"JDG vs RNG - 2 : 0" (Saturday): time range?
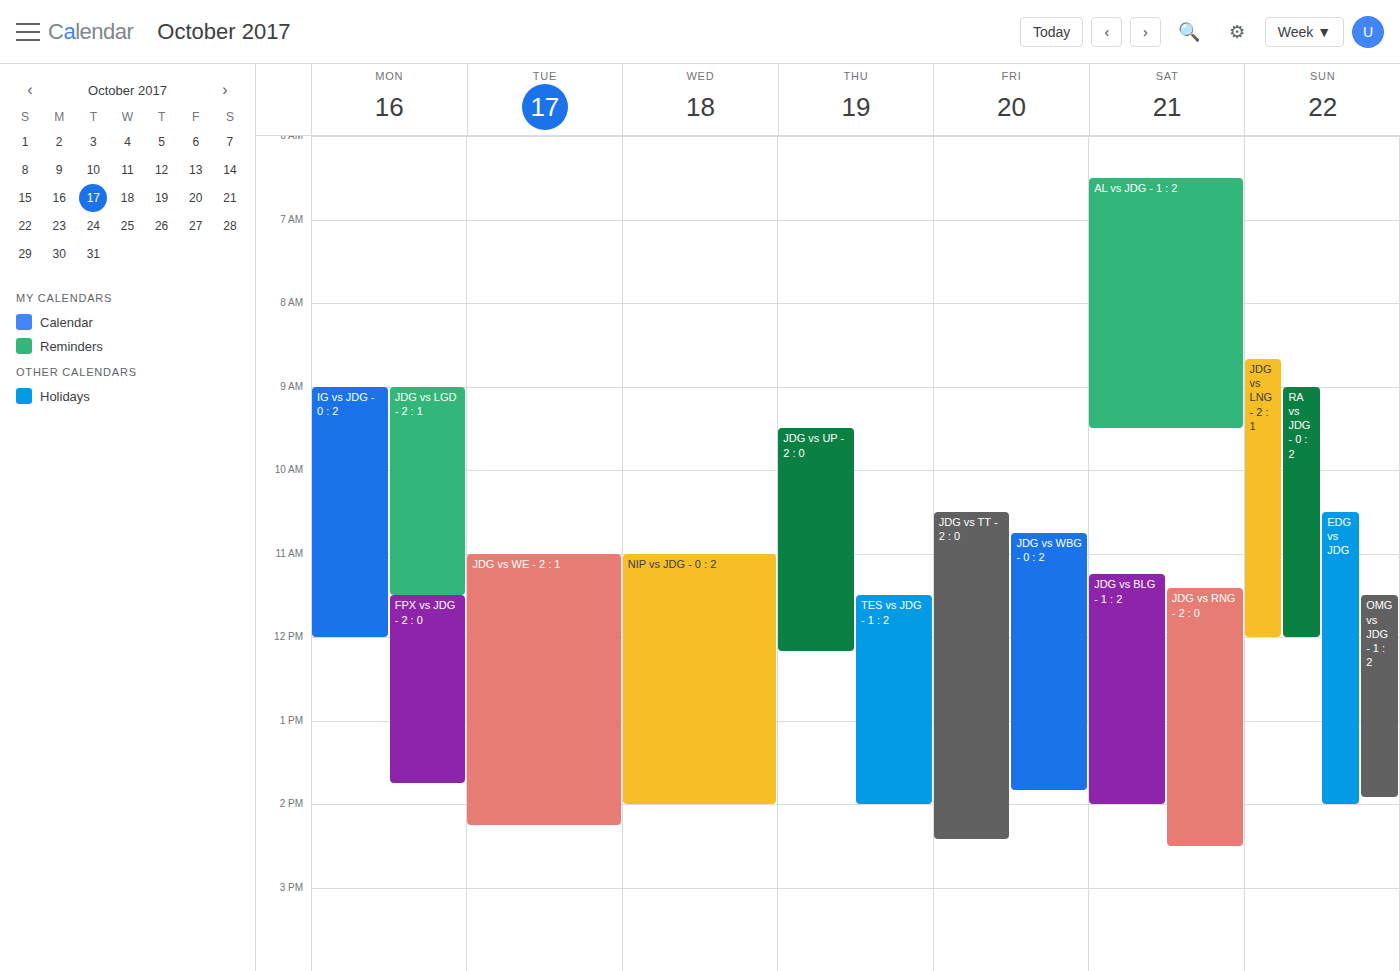
11:25 AM to 2:30 PM